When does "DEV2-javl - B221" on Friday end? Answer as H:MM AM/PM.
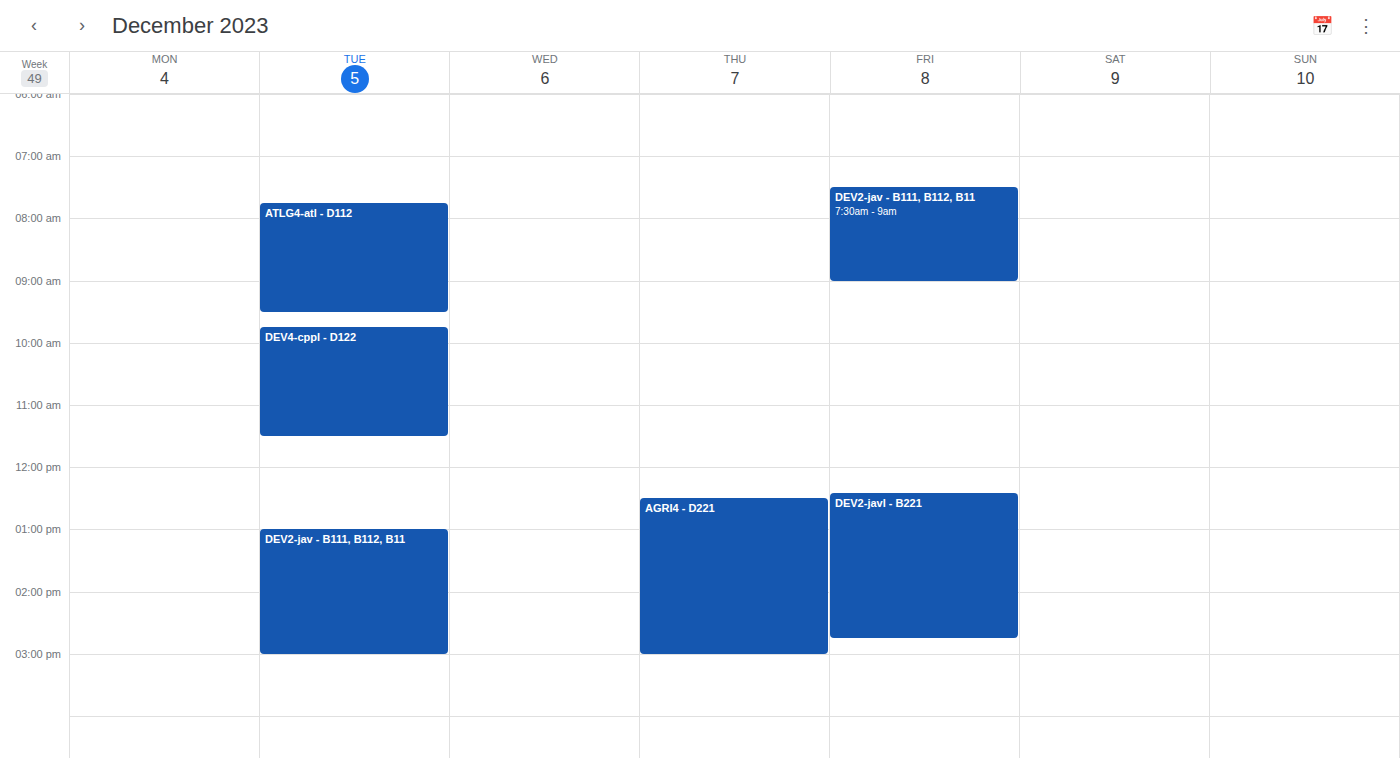
2:45 PM